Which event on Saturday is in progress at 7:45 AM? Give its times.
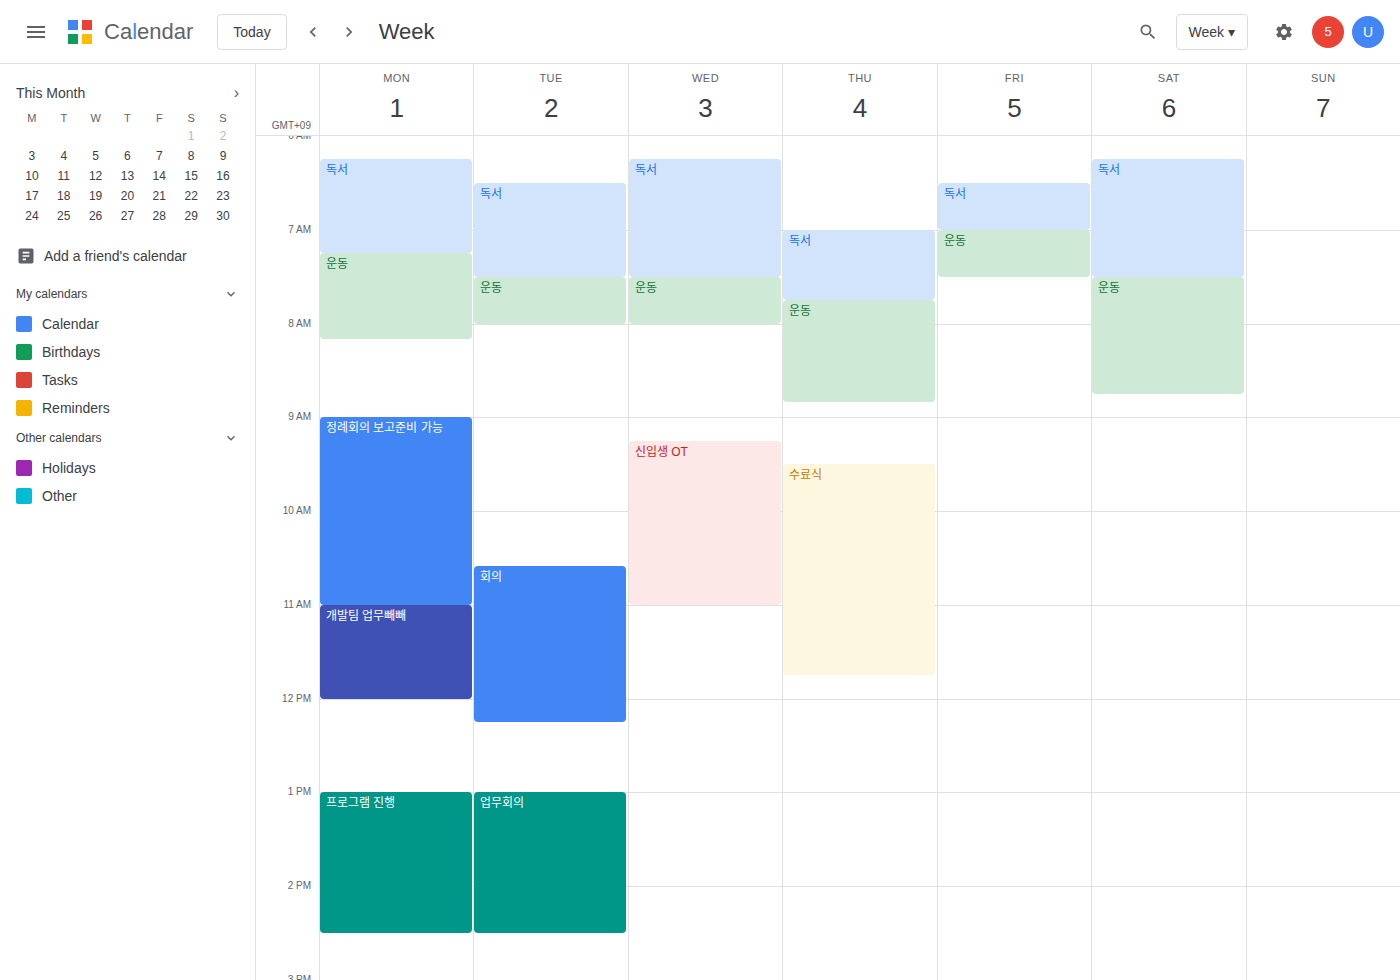
"운동", 7:30 AM to 8:45 AM